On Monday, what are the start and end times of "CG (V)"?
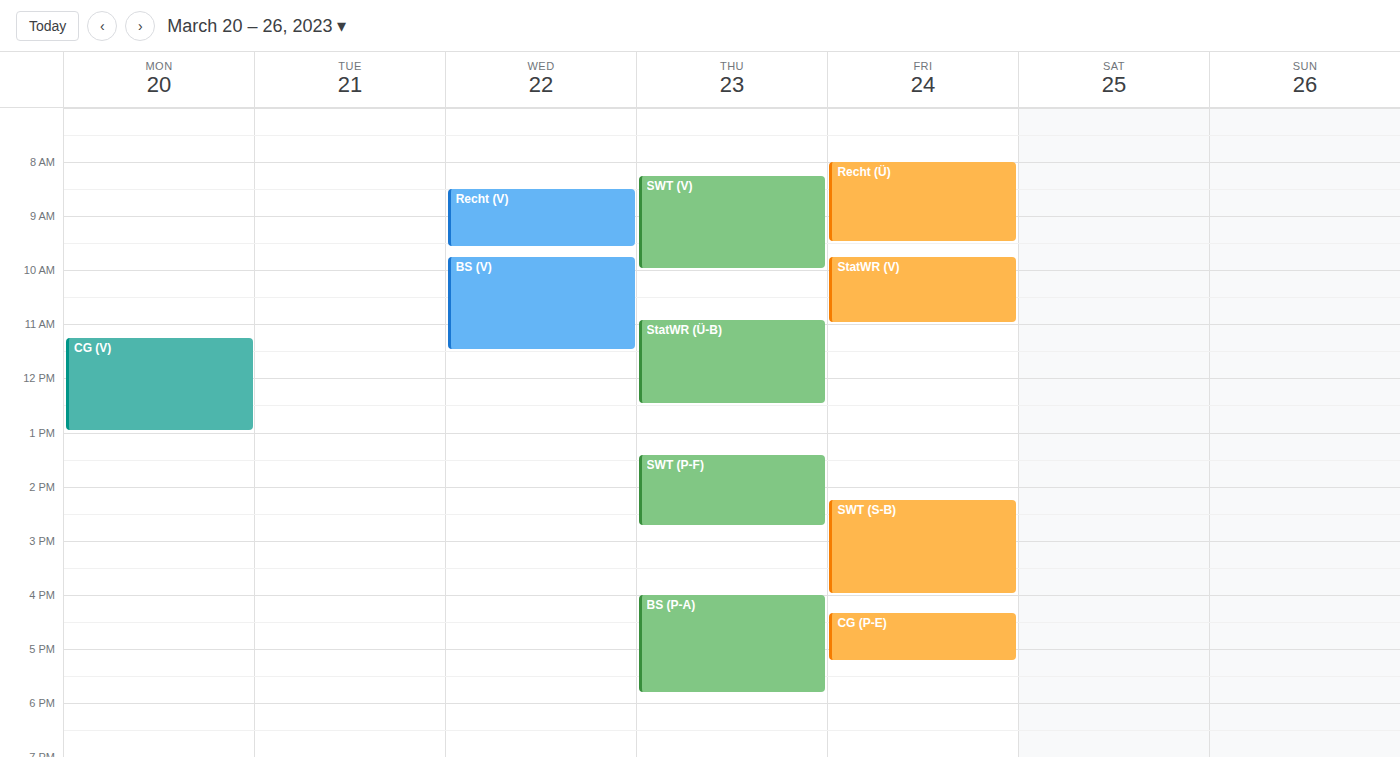
11:15 to 13:00